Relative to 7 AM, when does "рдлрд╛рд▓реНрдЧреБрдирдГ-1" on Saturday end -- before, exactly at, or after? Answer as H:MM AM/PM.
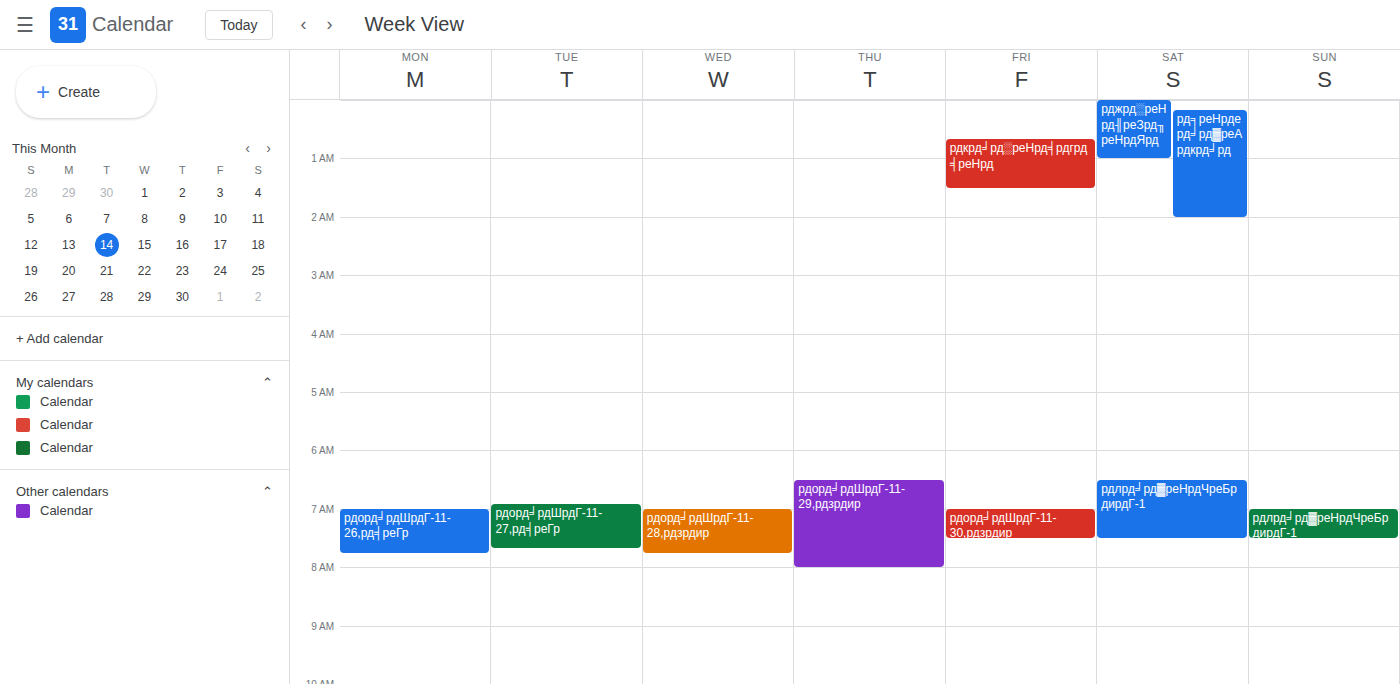
7:30 AM -- after 7 AM, 30 minutes below the 7 AM line.